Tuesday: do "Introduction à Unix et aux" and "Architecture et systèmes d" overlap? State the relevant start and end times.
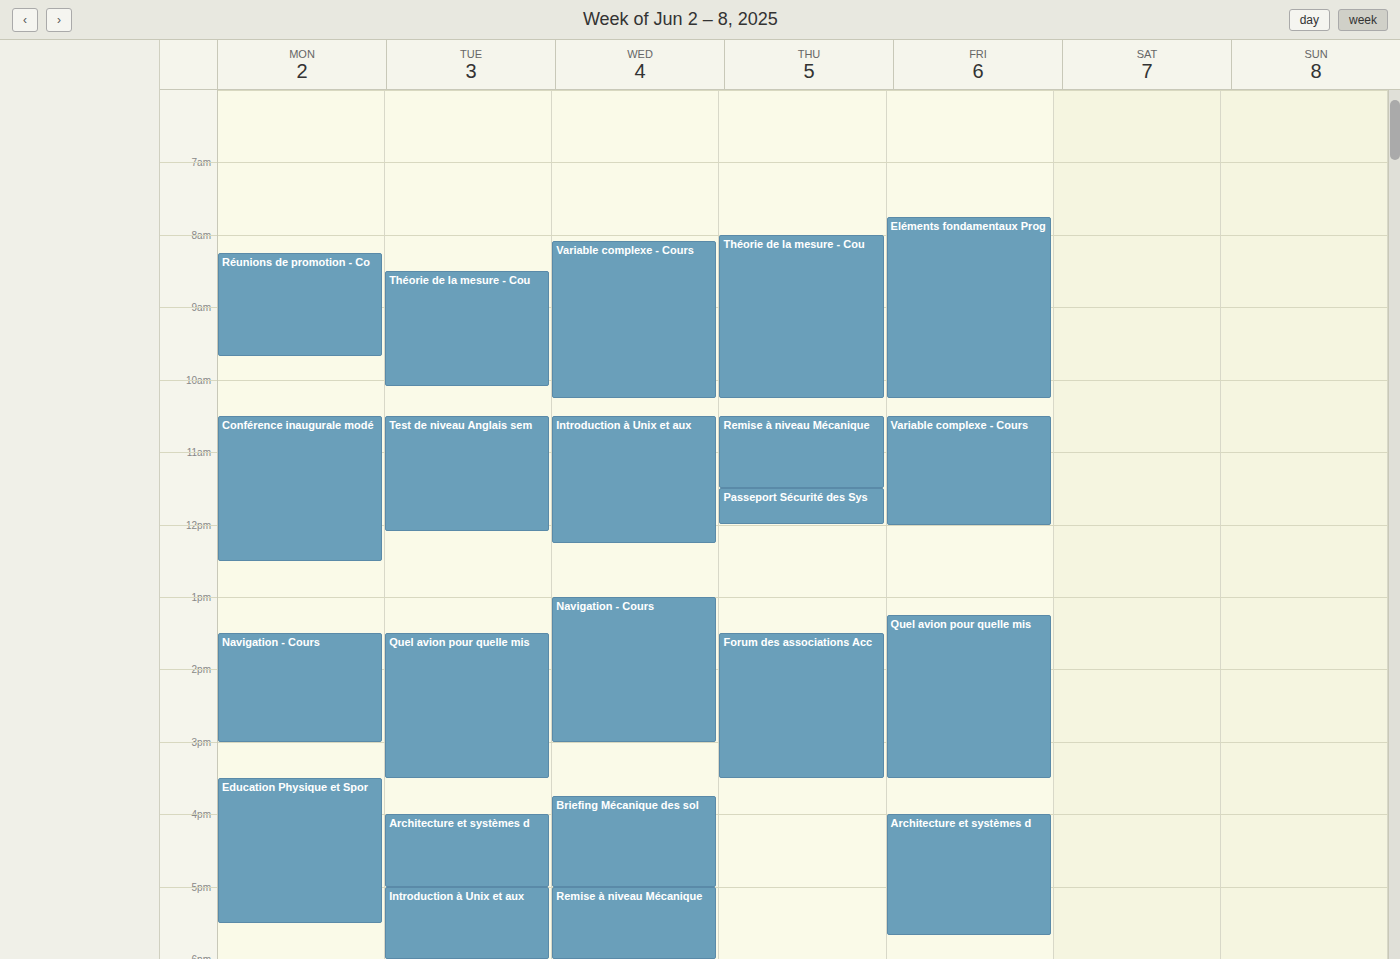
"Architecture et systèmes d" ends at 5:00 PM, exactly when "Introduction à Unix et aux" starts -- they touch but do not overlap.